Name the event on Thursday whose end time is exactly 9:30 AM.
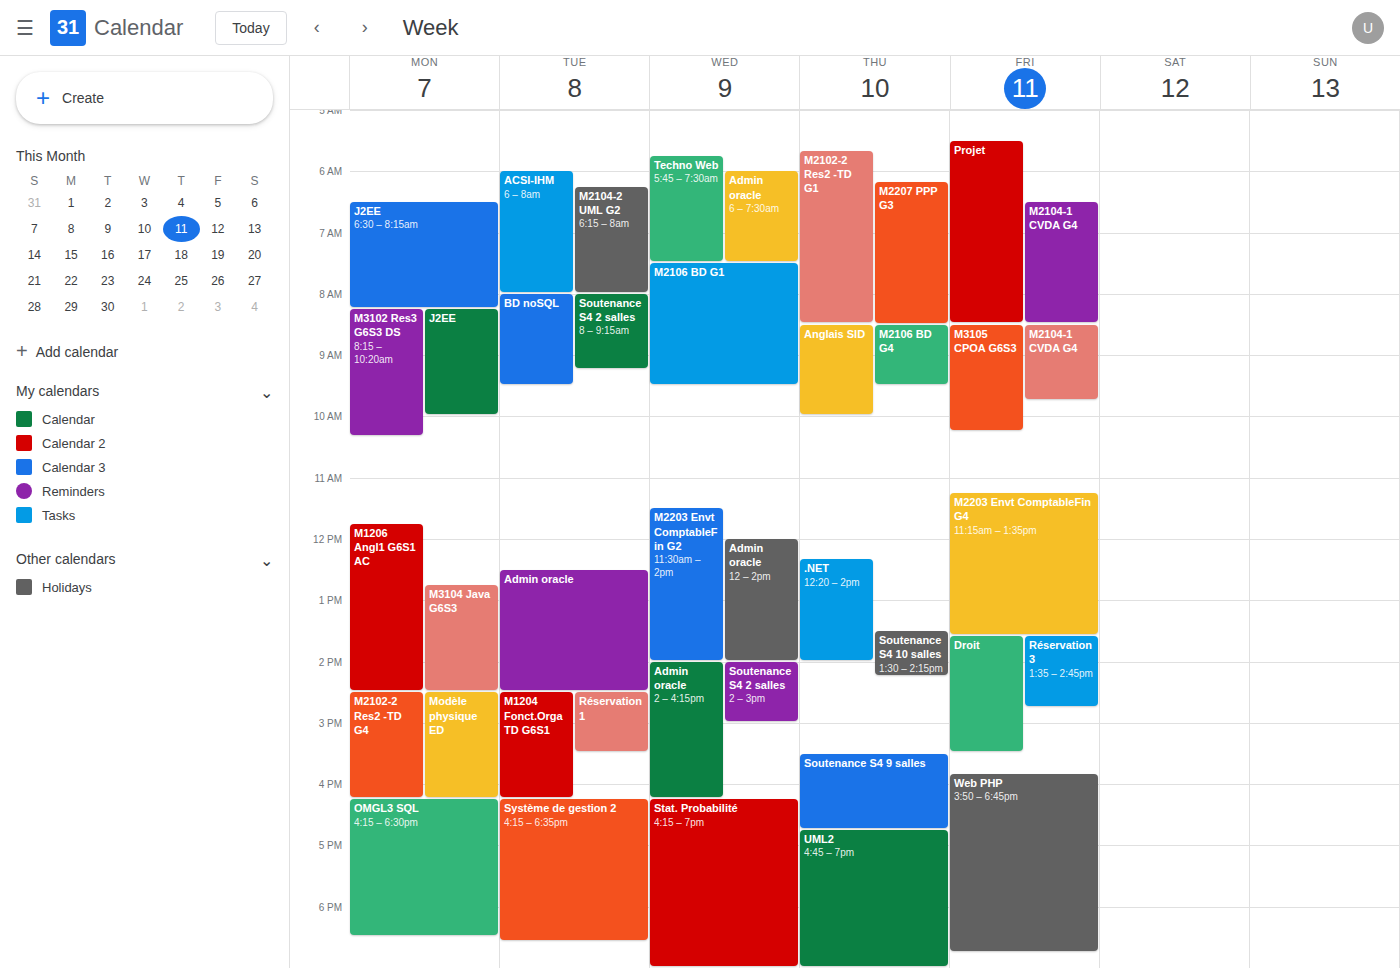
"M2106 BD G4"